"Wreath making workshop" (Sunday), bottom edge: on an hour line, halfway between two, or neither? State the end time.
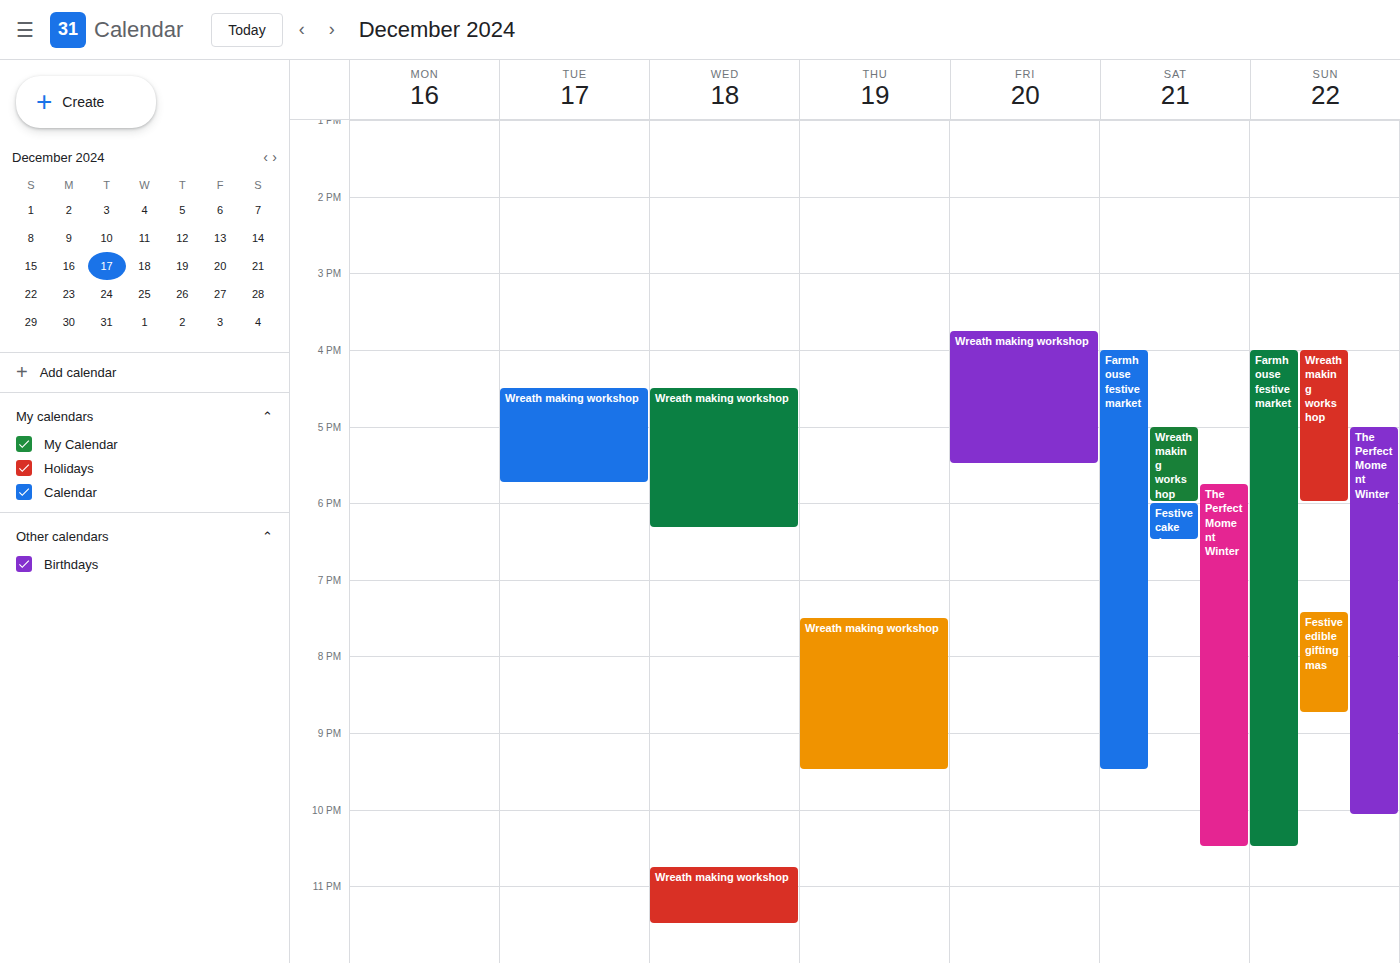
6:00 PM -- exactly on the 6 PM line.